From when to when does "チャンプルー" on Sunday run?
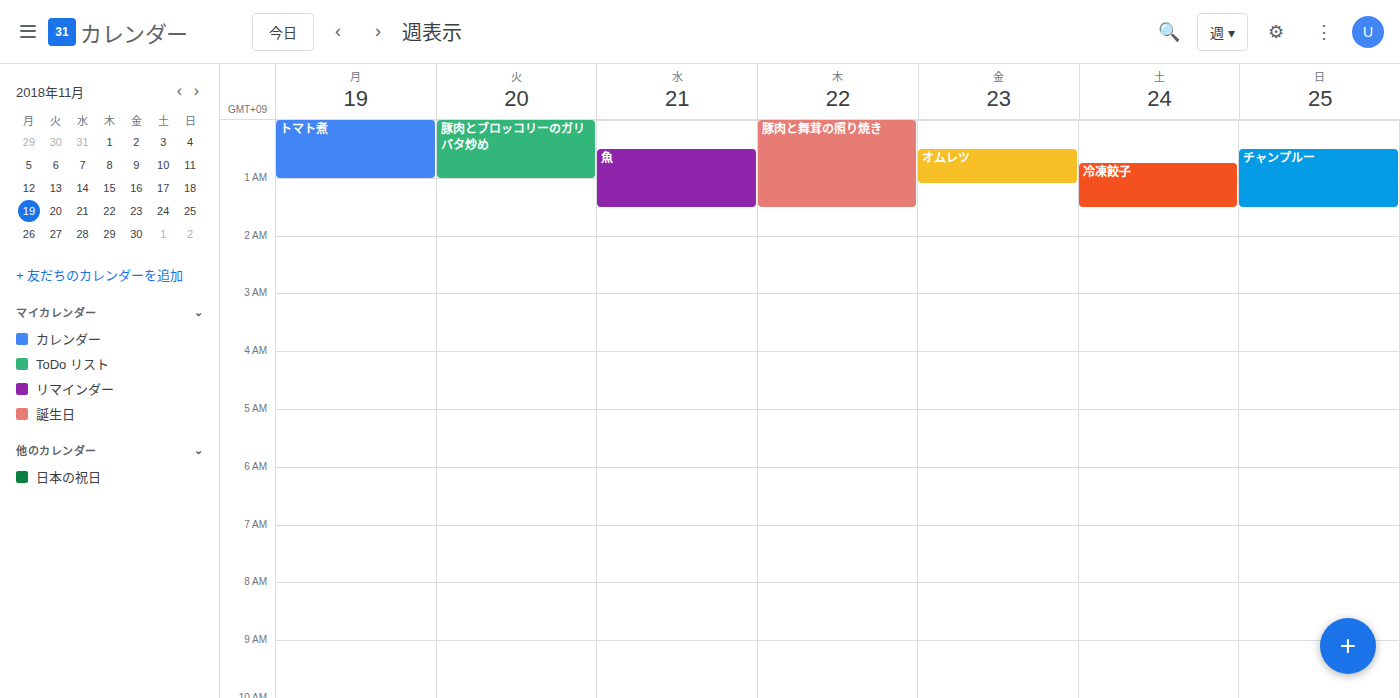
12:30 AM to 1:30 AM